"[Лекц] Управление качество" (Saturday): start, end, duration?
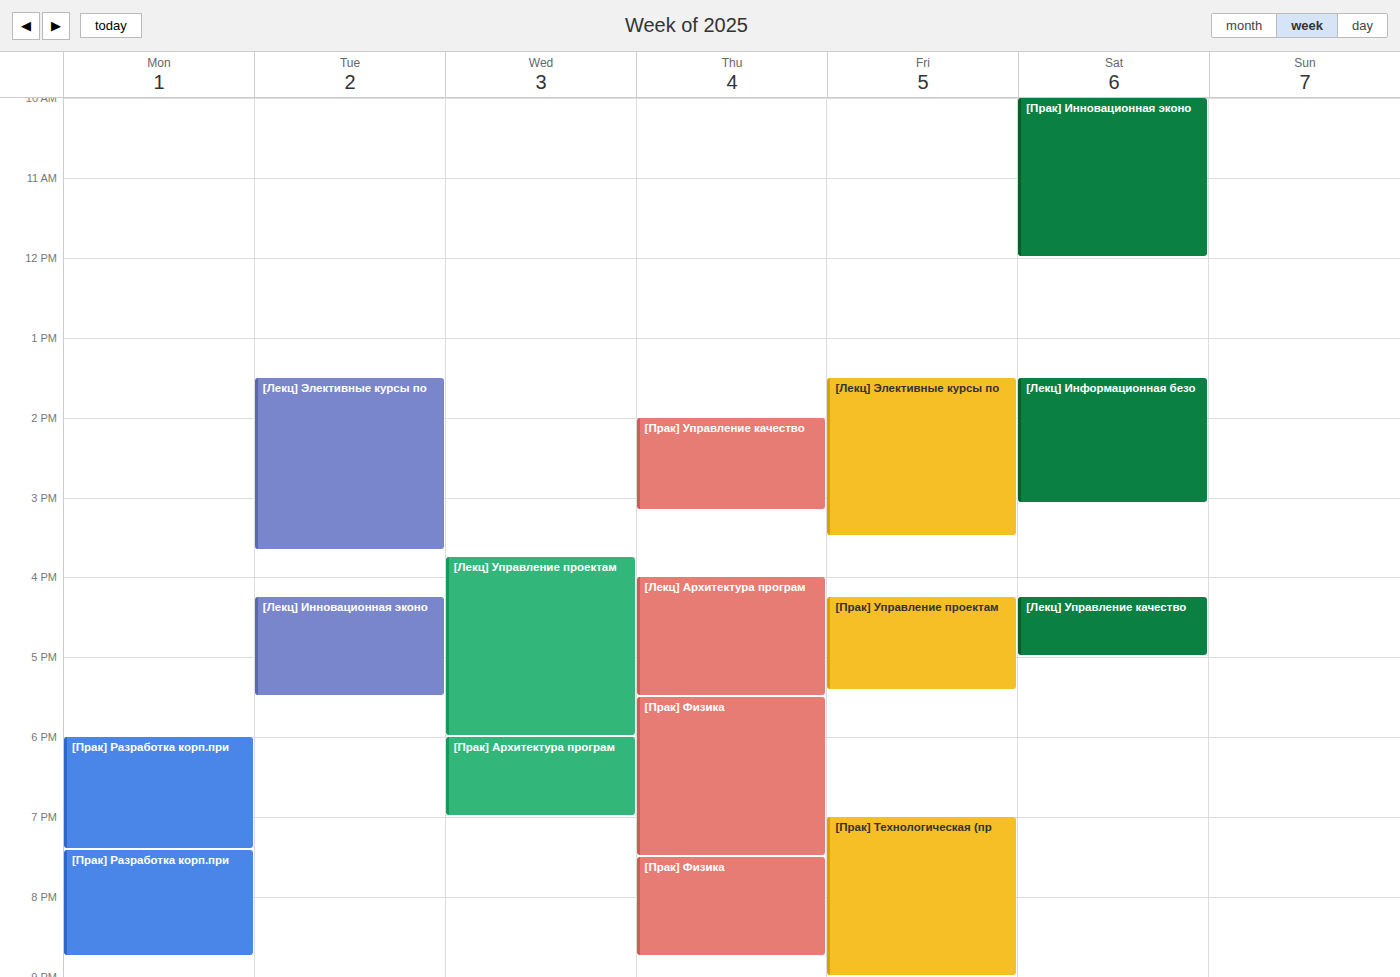
4:15 PM to 5:00 PM, 45 minutes